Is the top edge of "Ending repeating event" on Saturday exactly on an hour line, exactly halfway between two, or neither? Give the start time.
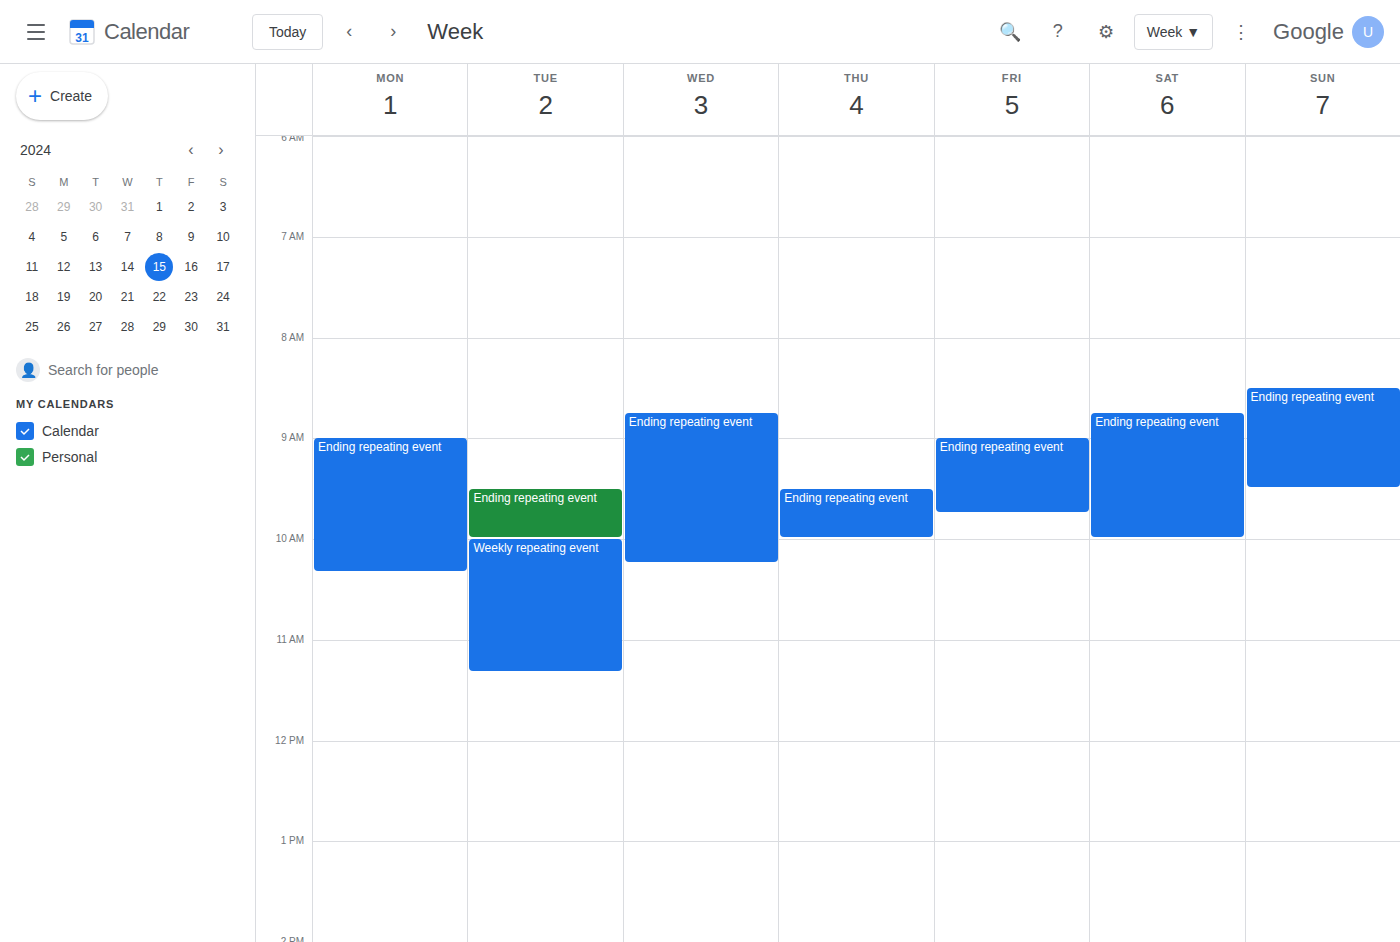
08:45 -- neither: three quarters of the way from the 08:00 line to the 09:00 line.